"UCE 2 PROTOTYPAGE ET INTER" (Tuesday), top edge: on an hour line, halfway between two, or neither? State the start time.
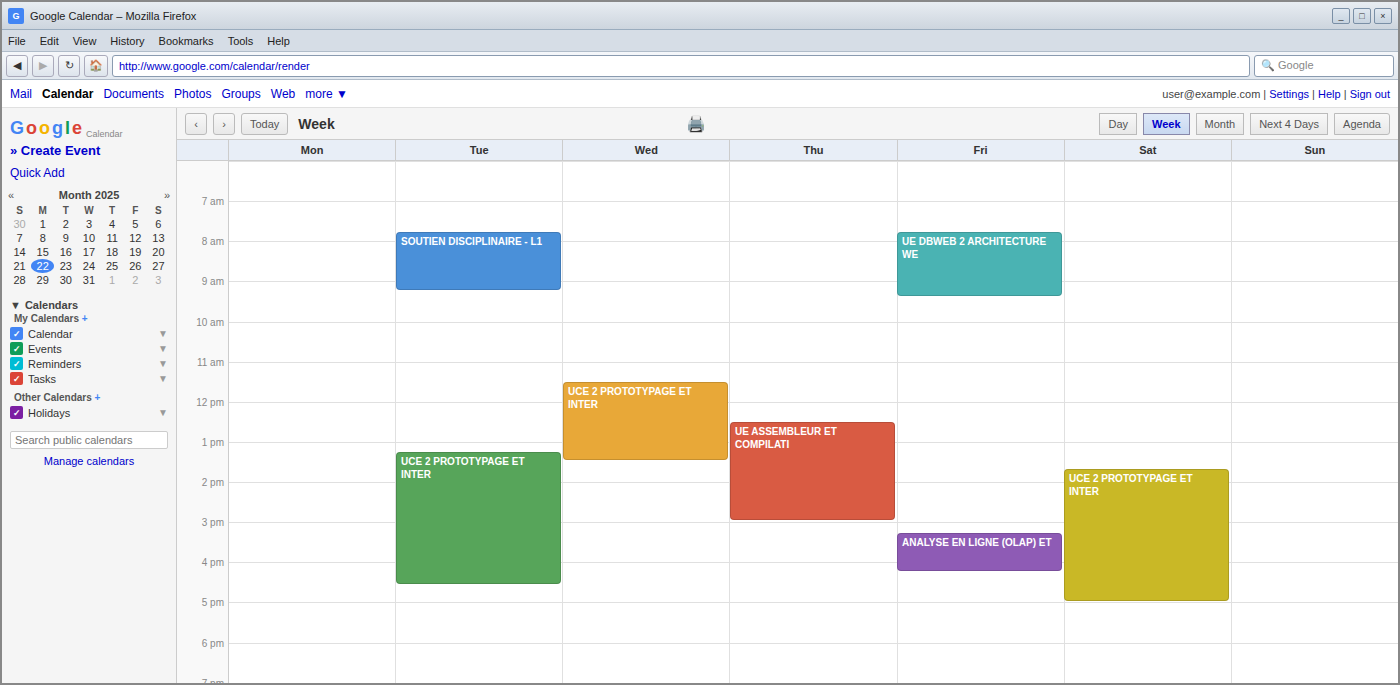
13:15 -- neither: a quarter of the way from the 13:00 line to the 14:00 line.